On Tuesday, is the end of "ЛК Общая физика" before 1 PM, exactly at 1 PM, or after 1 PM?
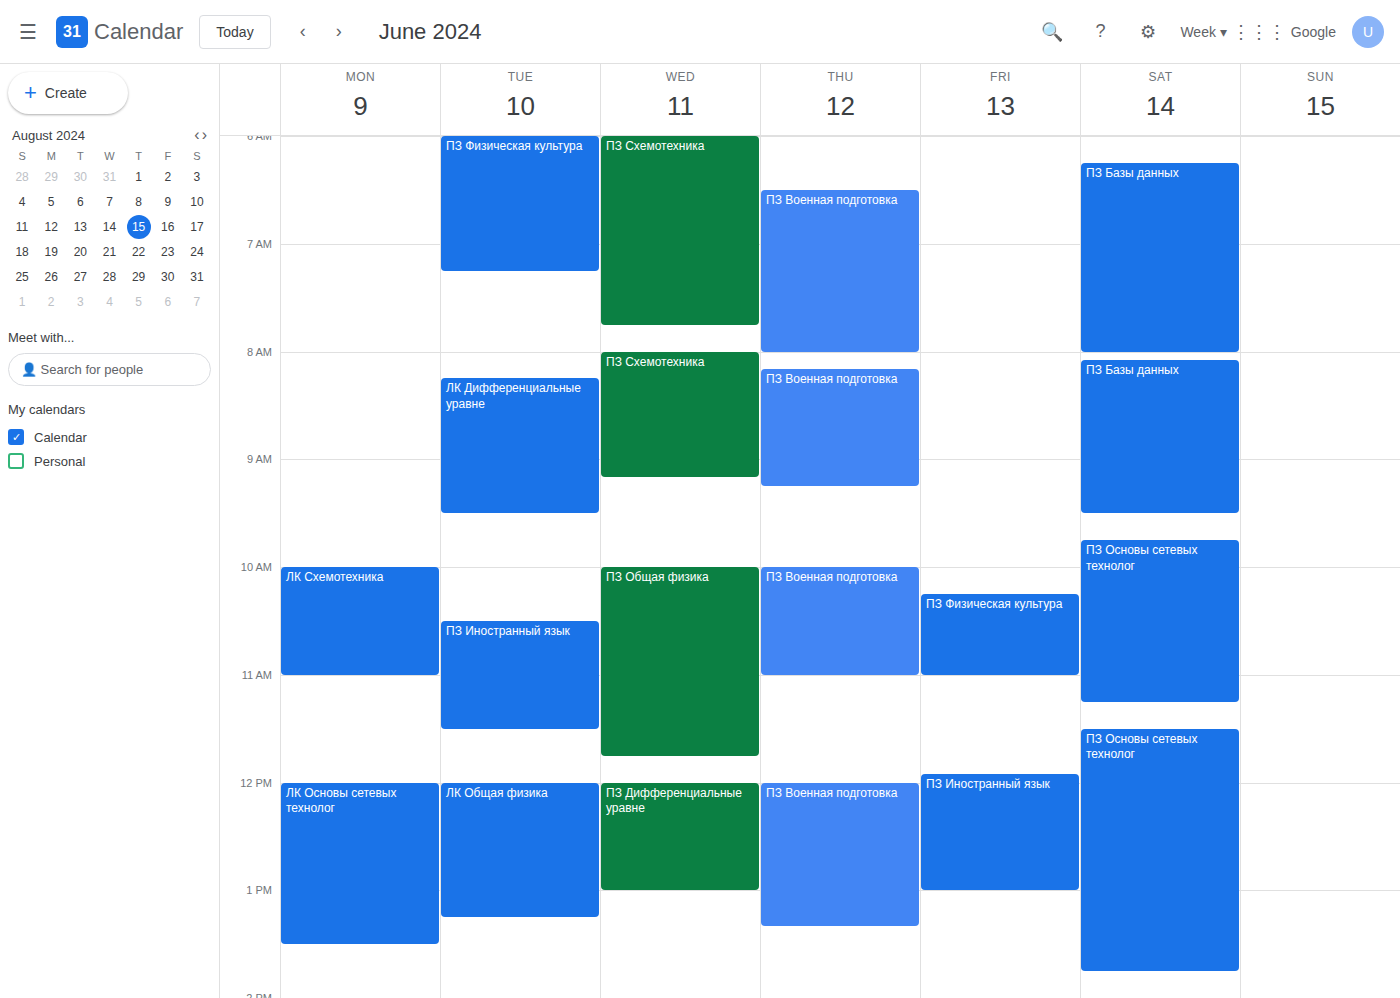
1:15 PM -- after 1 PM, 15 minutes below the 1 PM line.